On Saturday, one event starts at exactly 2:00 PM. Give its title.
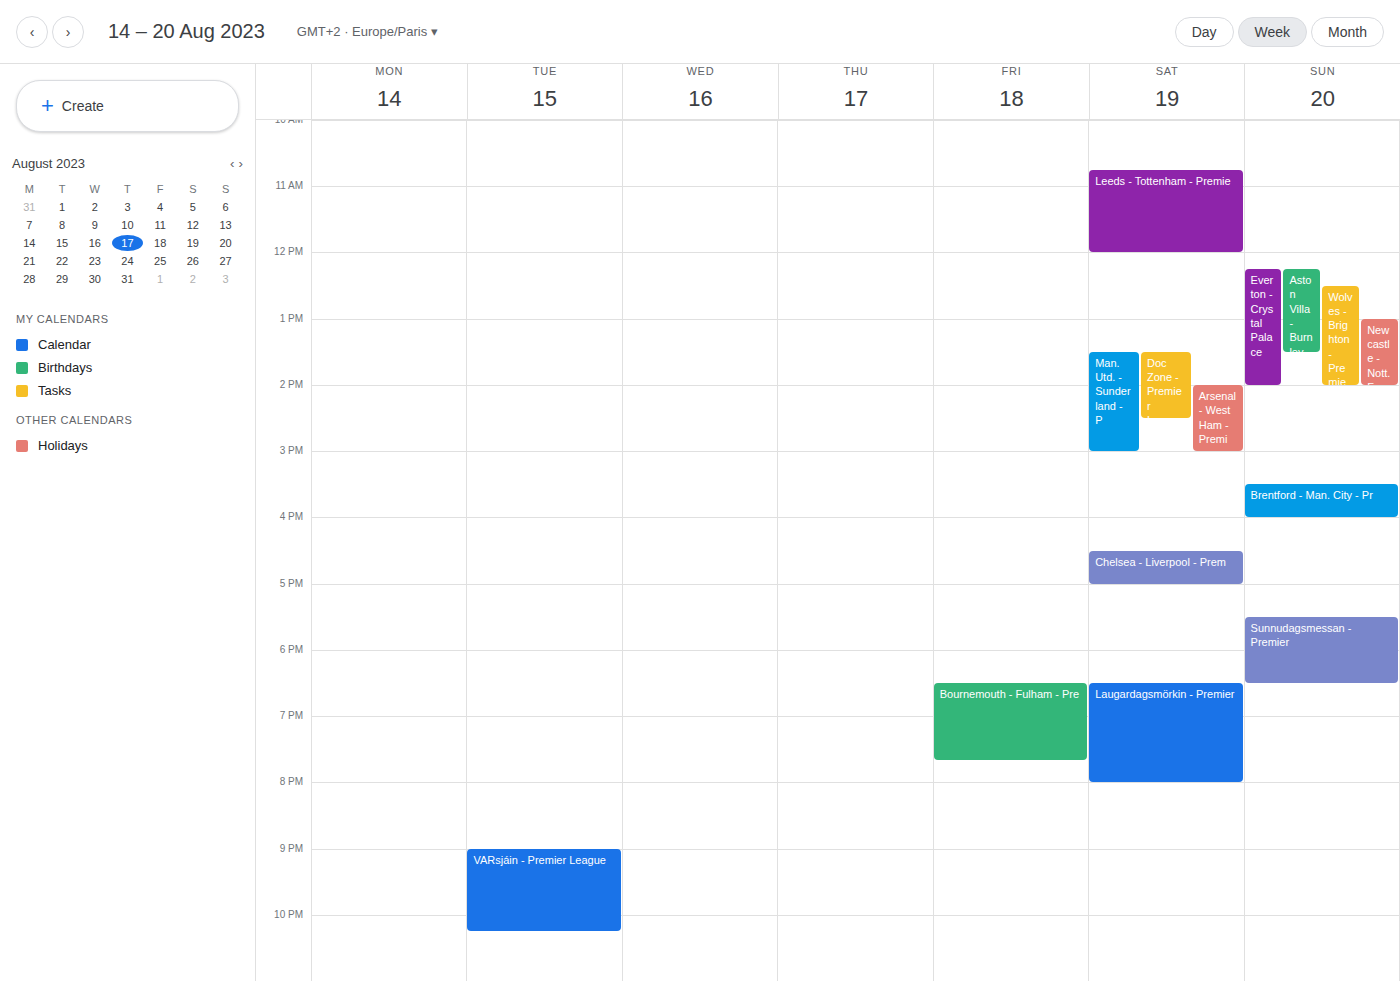
"Arsenal - West Ham - Premi"